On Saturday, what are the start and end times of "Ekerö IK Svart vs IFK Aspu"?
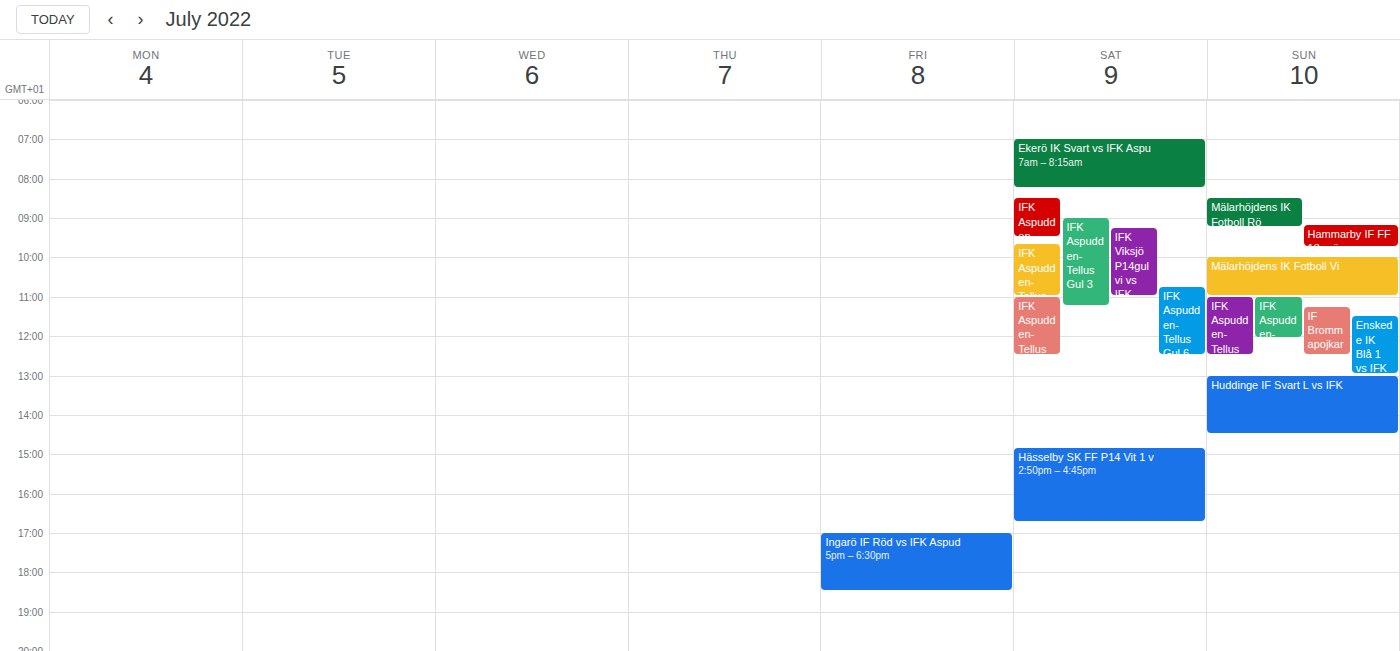
7:00 AM to 8:15 AM